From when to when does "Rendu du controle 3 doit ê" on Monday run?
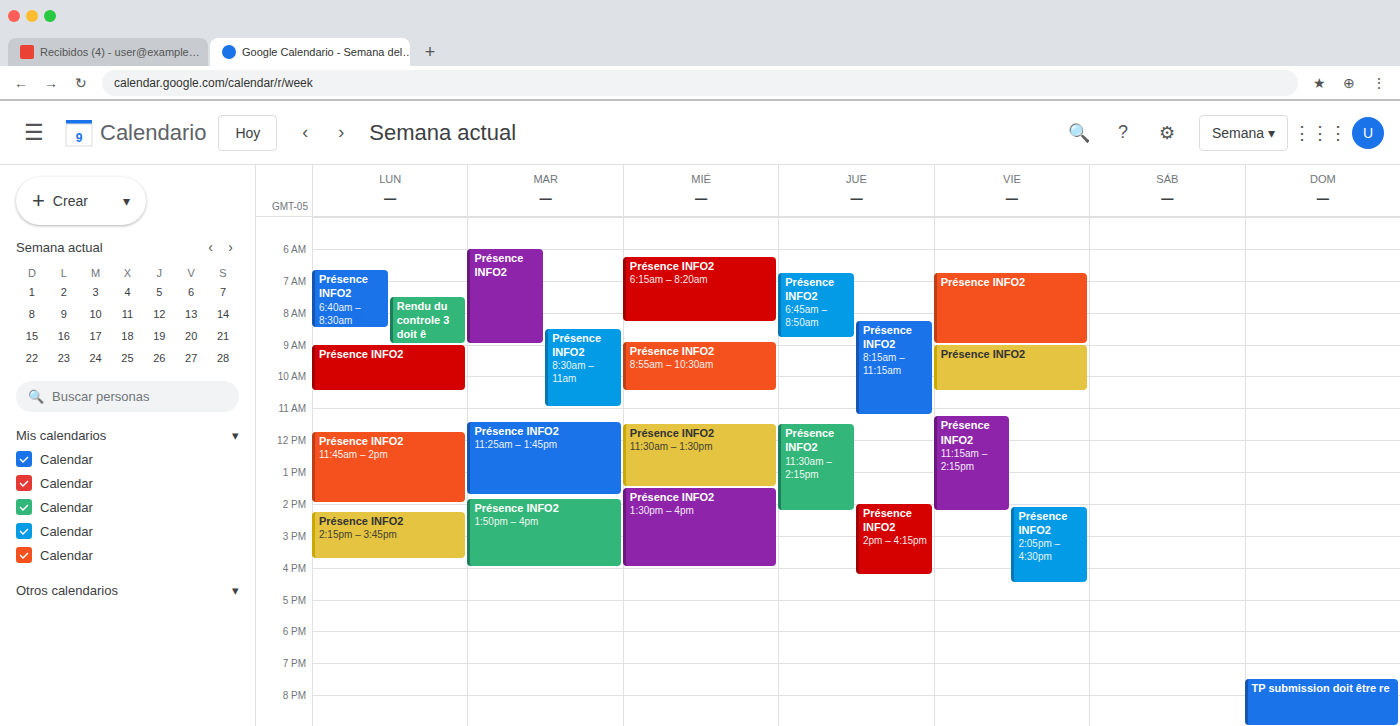
7:30 AM to 9:00 AM